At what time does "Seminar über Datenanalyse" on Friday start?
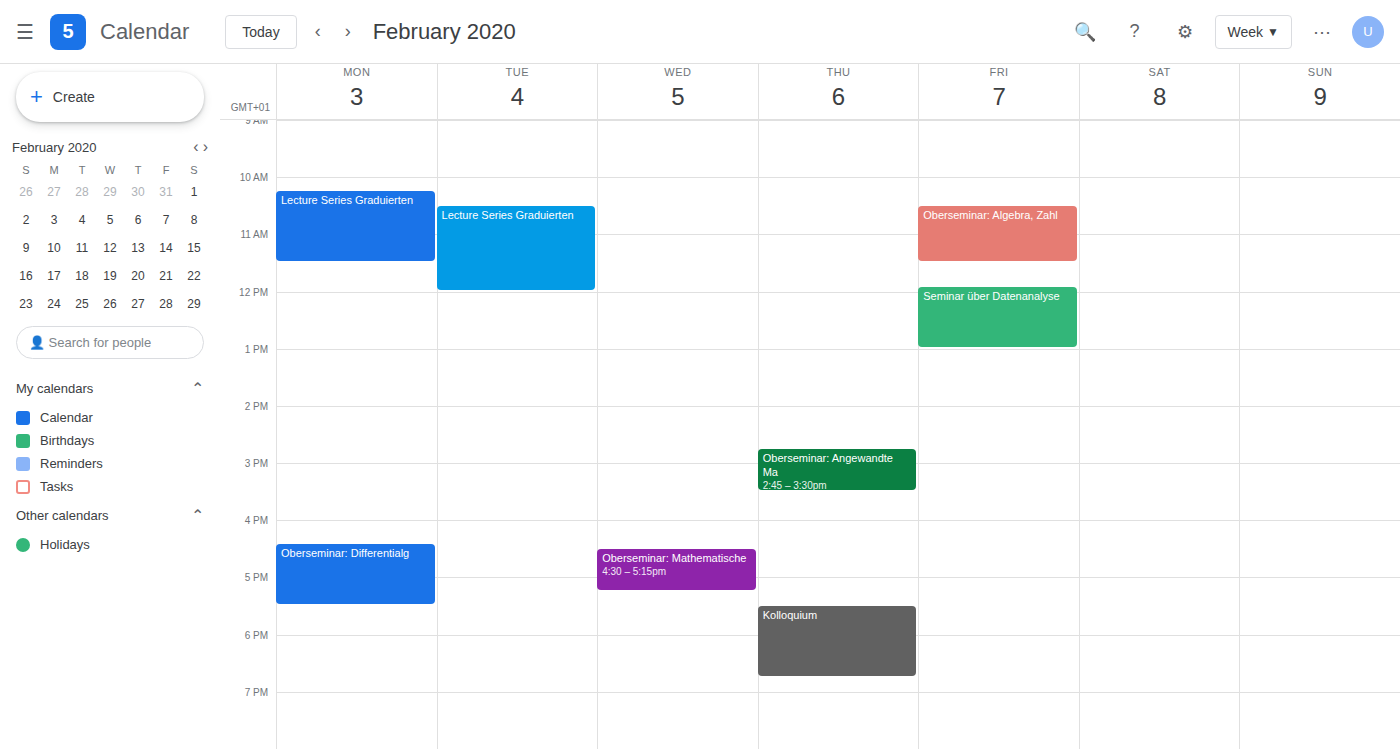
11:55 AM